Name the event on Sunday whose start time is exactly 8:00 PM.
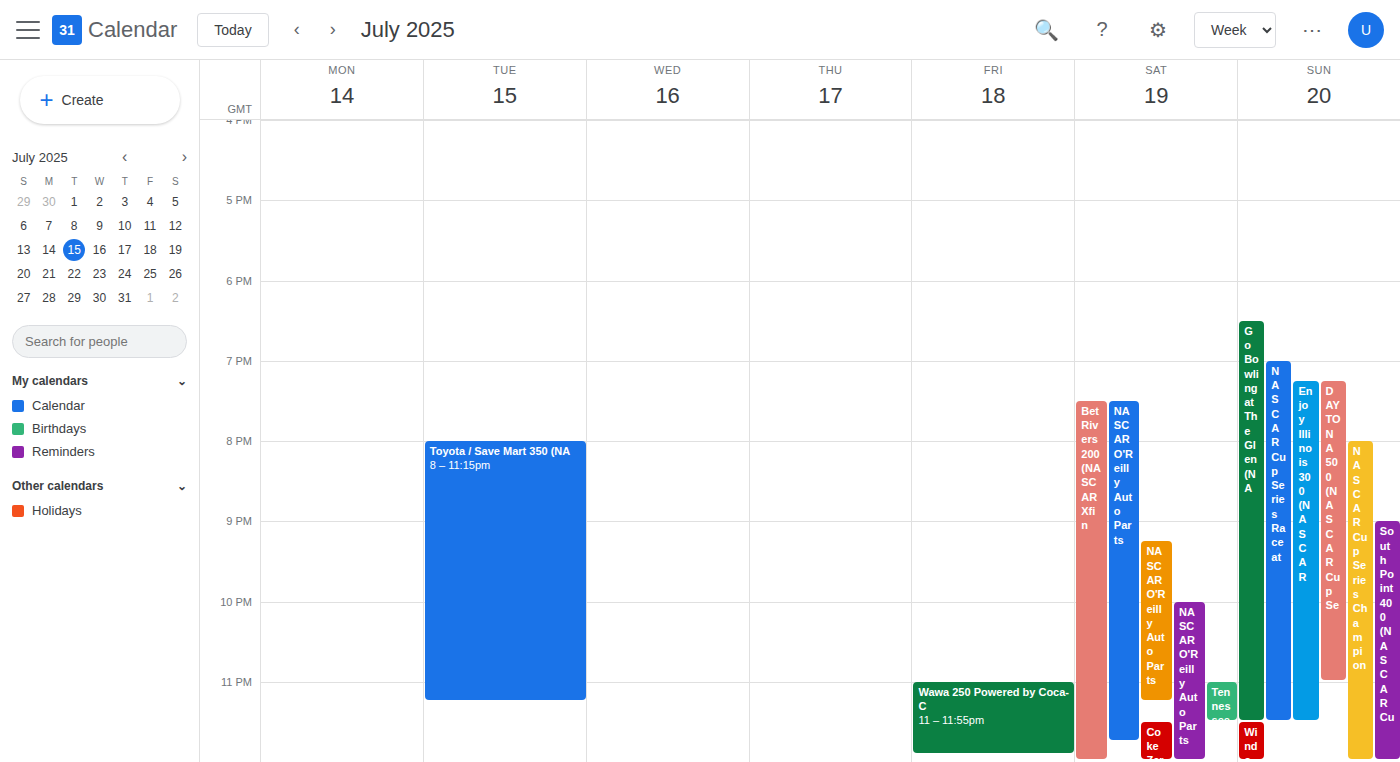
"NASCAR Cup Series Champion"